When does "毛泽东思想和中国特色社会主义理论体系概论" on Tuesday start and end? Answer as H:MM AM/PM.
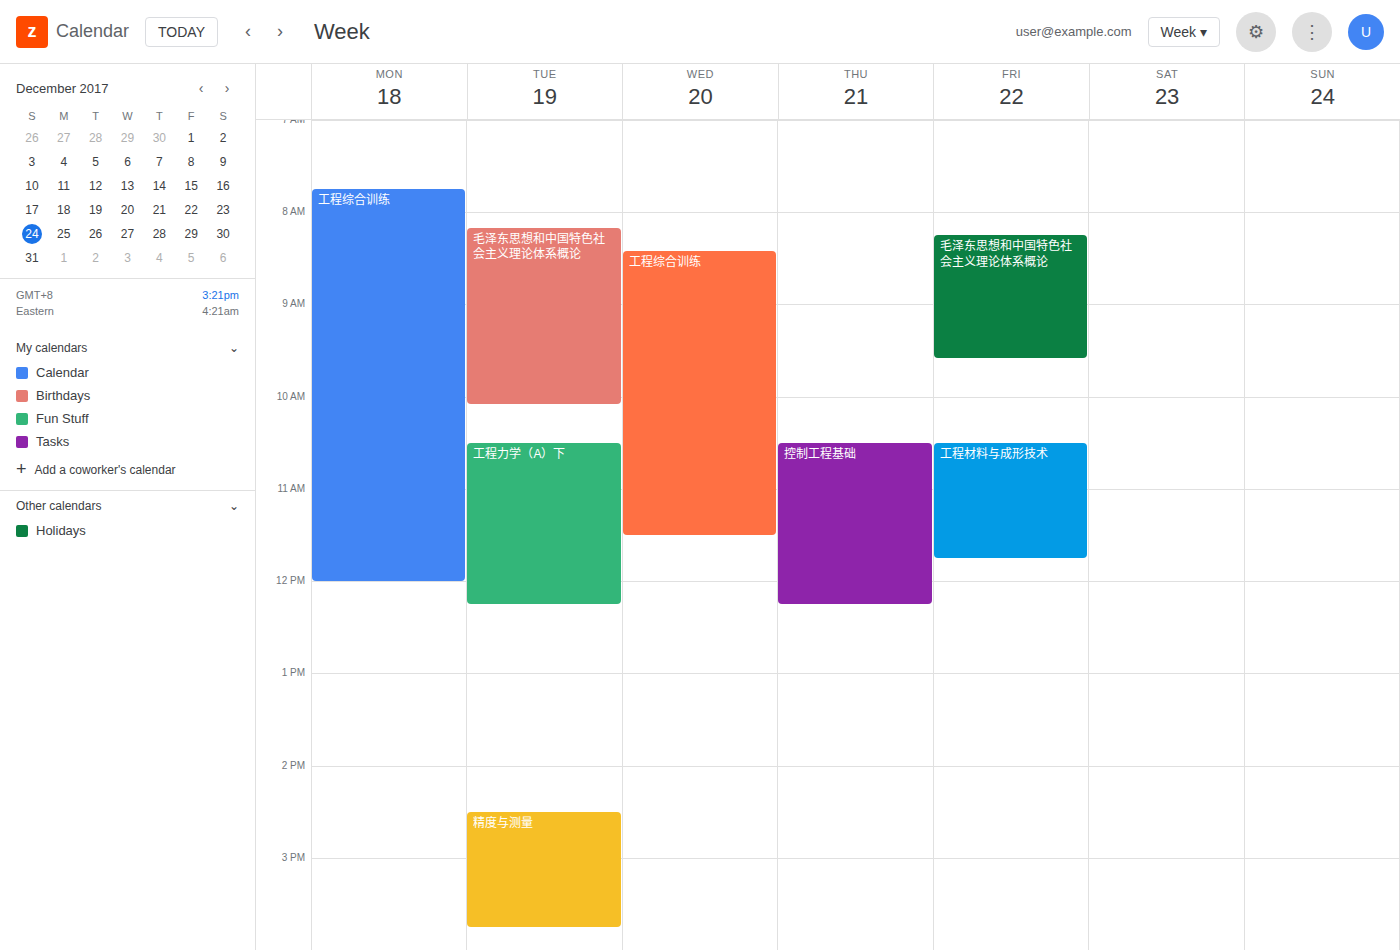
8:10 AM to 10:05 AM